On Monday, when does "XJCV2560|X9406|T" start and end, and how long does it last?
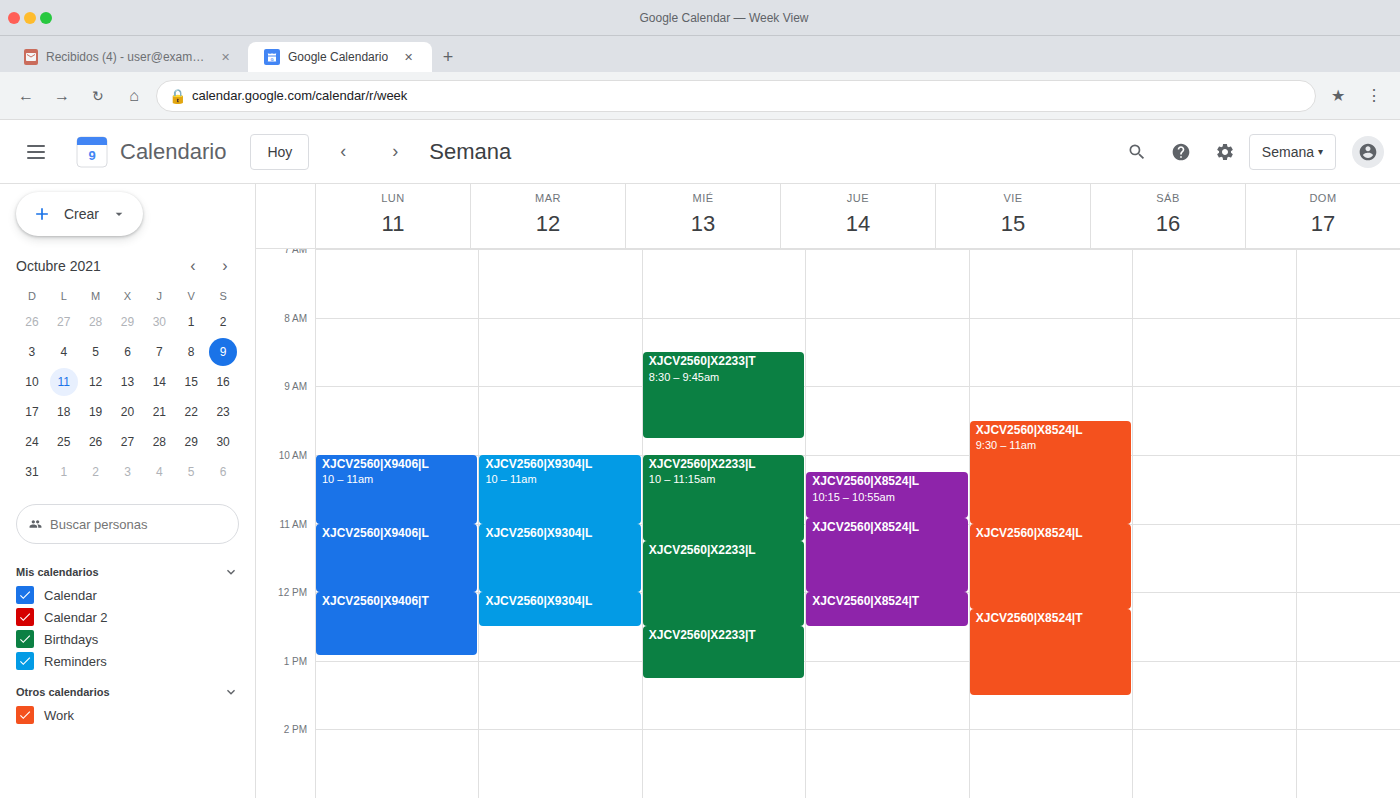
12:00 to 12:55, 55 minutes